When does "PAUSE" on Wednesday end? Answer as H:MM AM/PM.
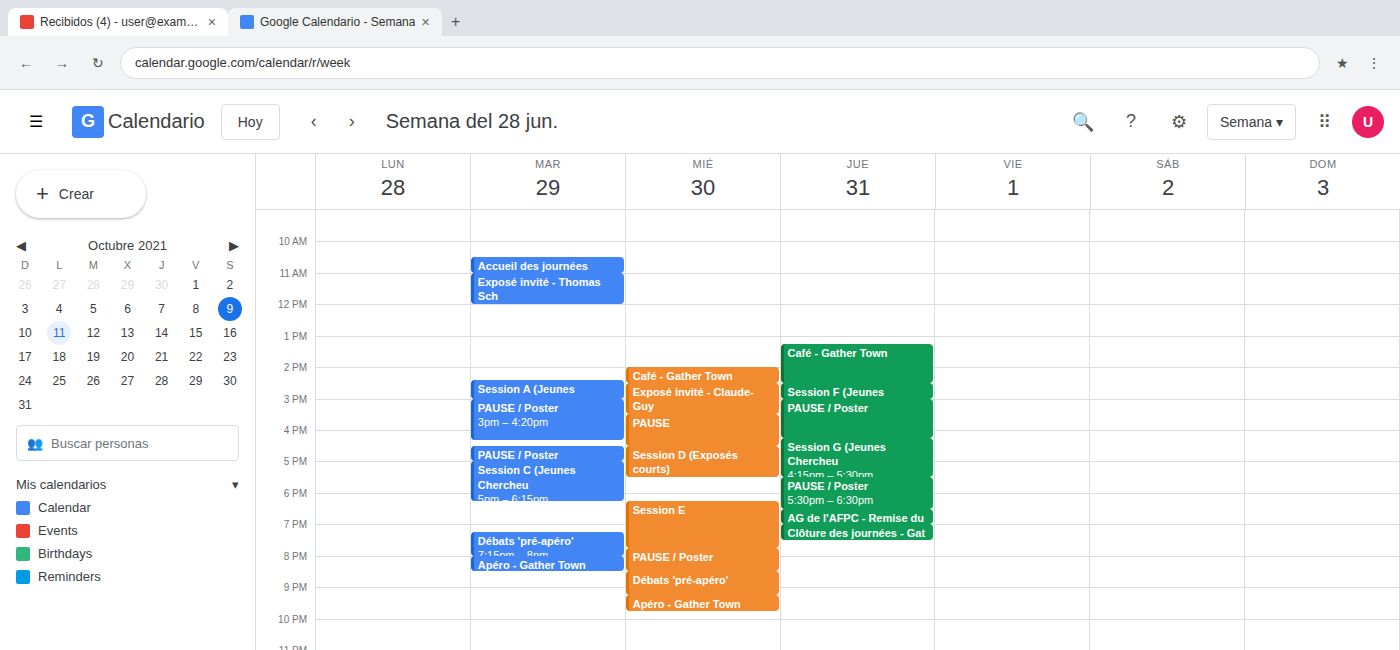
4:30 PM